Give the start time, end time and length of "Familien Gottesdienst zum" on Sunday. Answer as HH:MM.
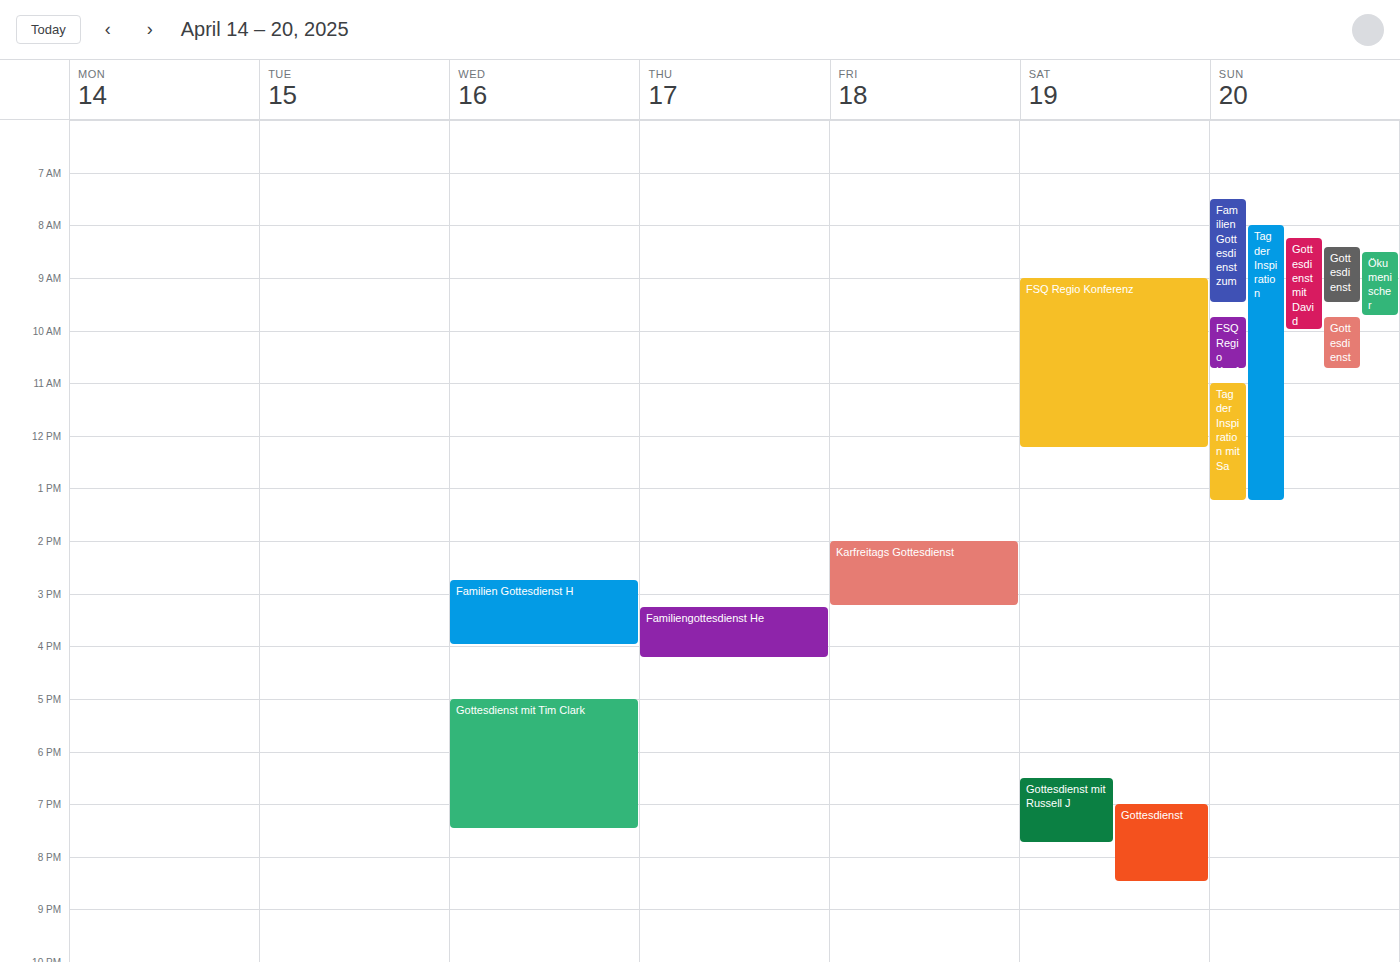
07:30 to 09:30, 2 hours